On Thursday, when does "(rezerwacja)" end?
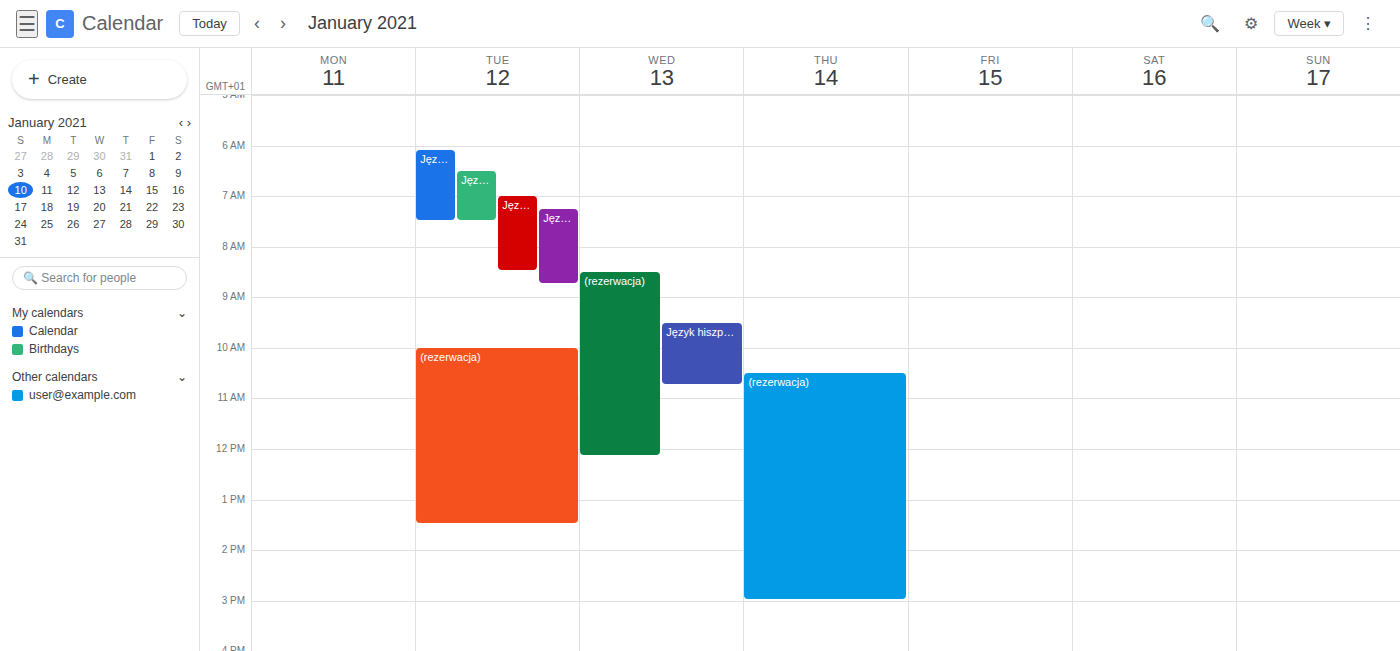
3:00 PM